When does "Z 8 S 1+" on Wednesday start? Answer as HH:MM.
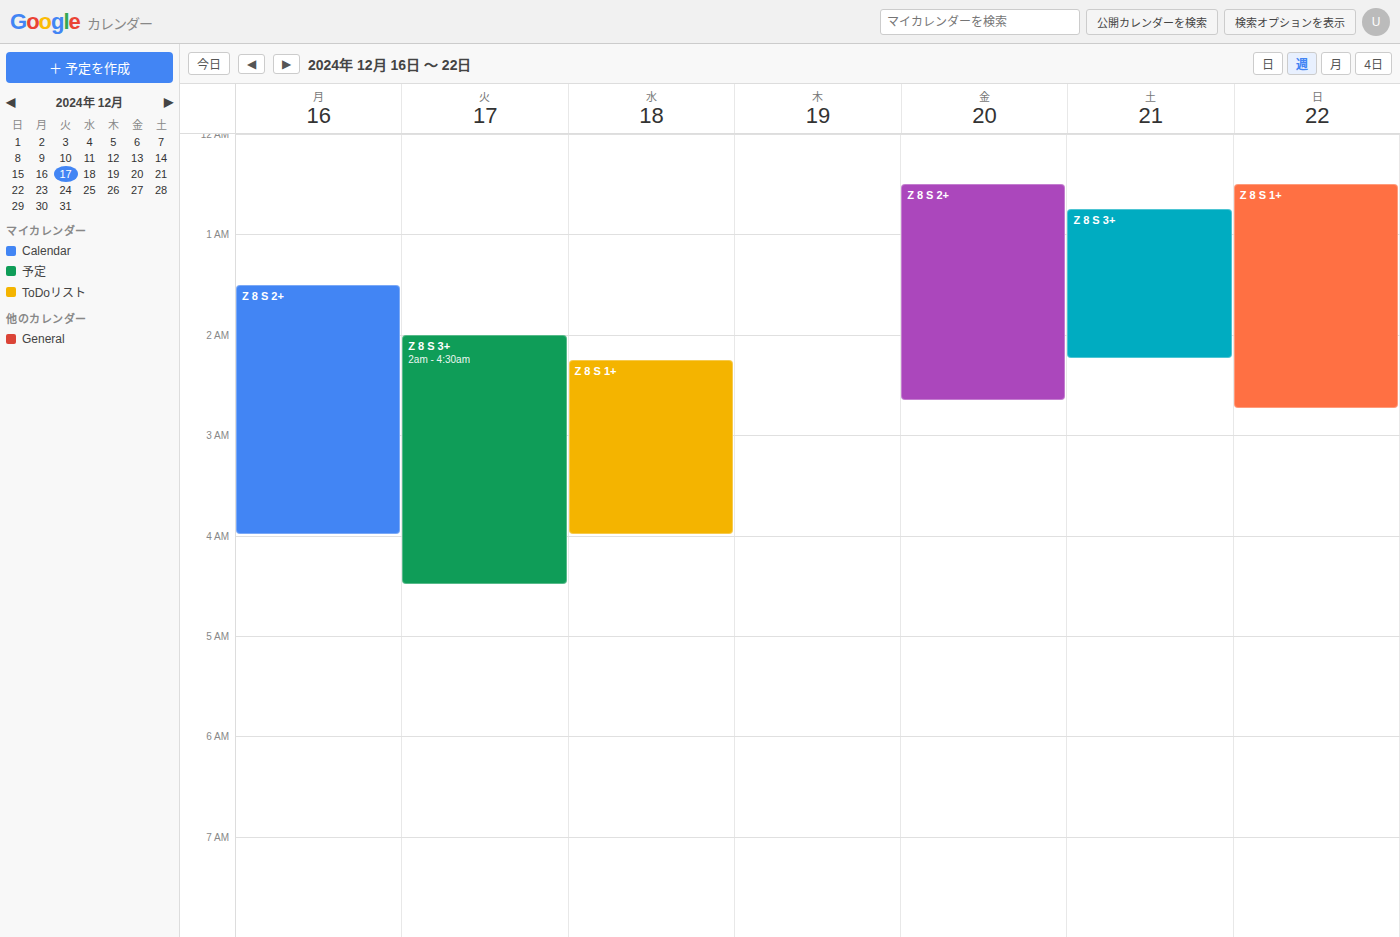
02:15